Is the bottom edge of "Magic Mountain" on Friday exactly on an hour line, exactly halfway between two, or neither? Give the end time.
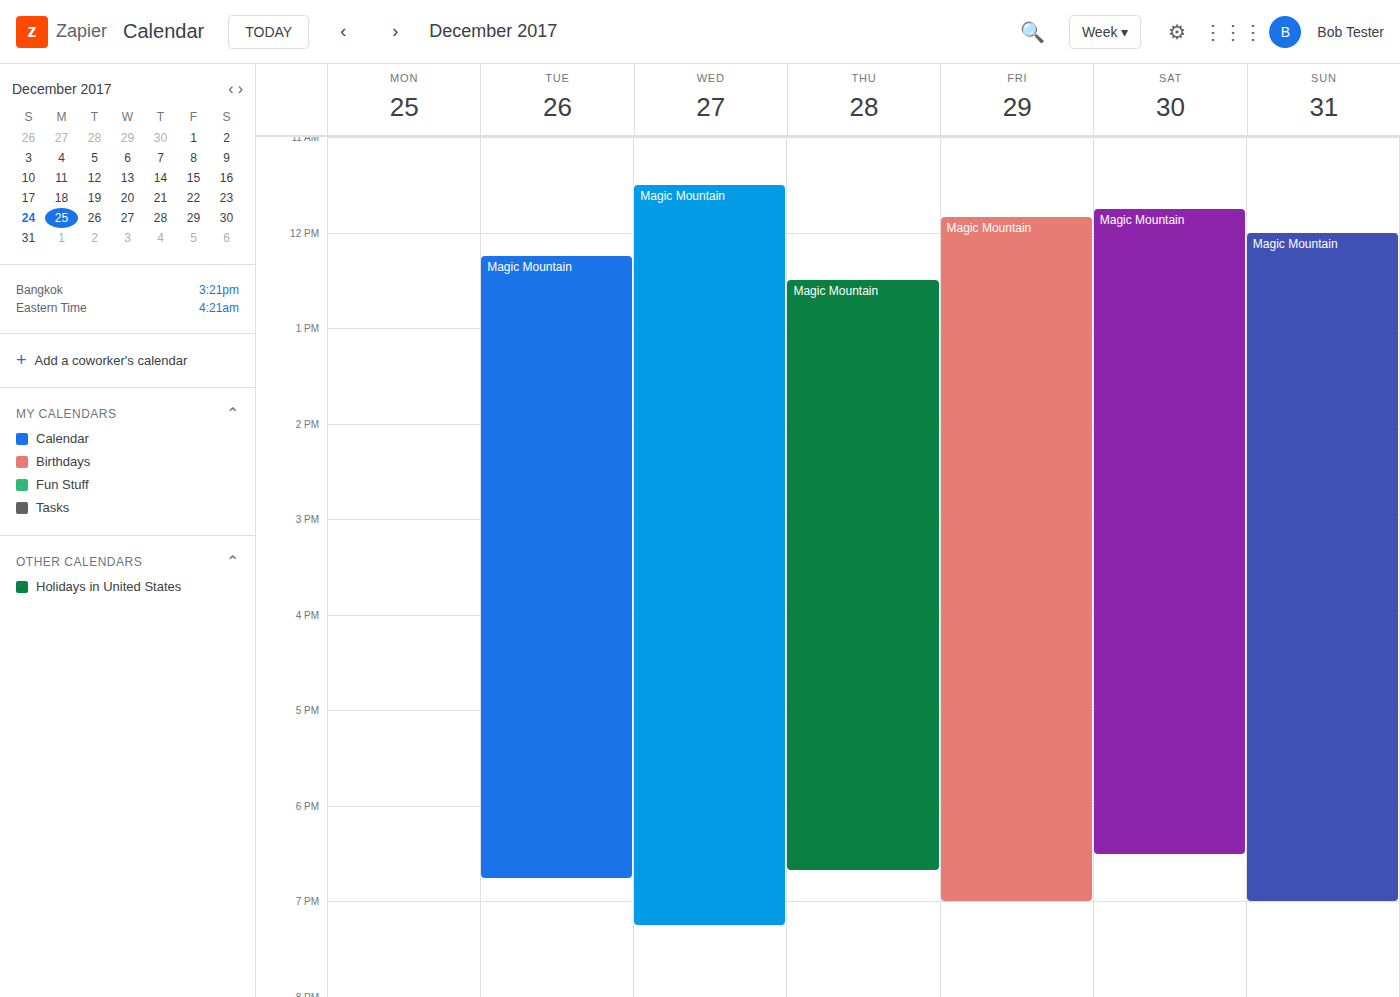
7:00 PM -- exactly on the 7 PM line.